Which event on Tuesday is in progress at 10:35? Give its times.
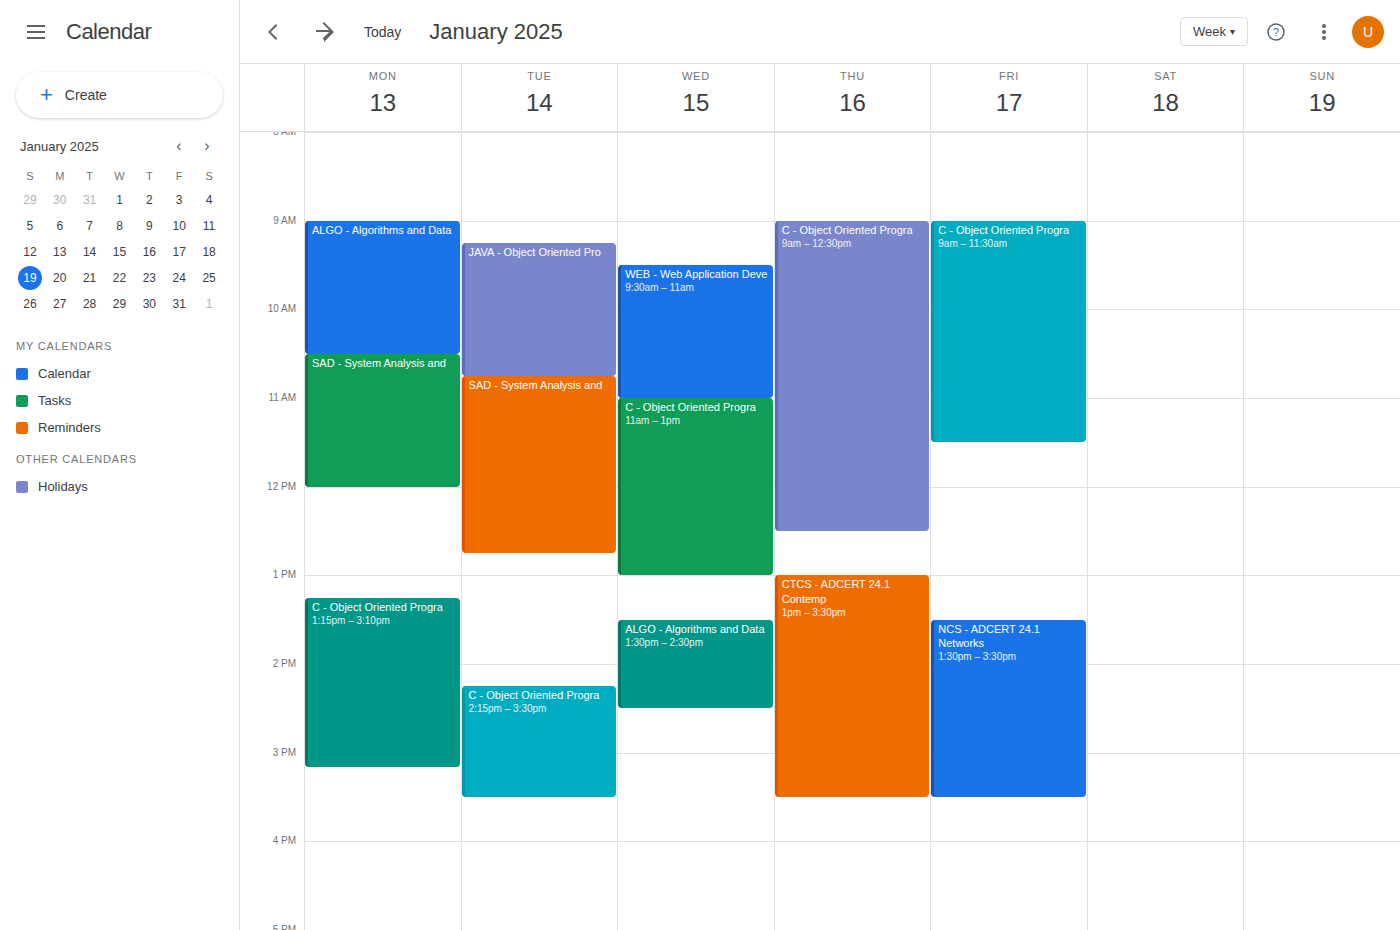
"JAVA - Object Oriented Pro", 09:15 to 10:45